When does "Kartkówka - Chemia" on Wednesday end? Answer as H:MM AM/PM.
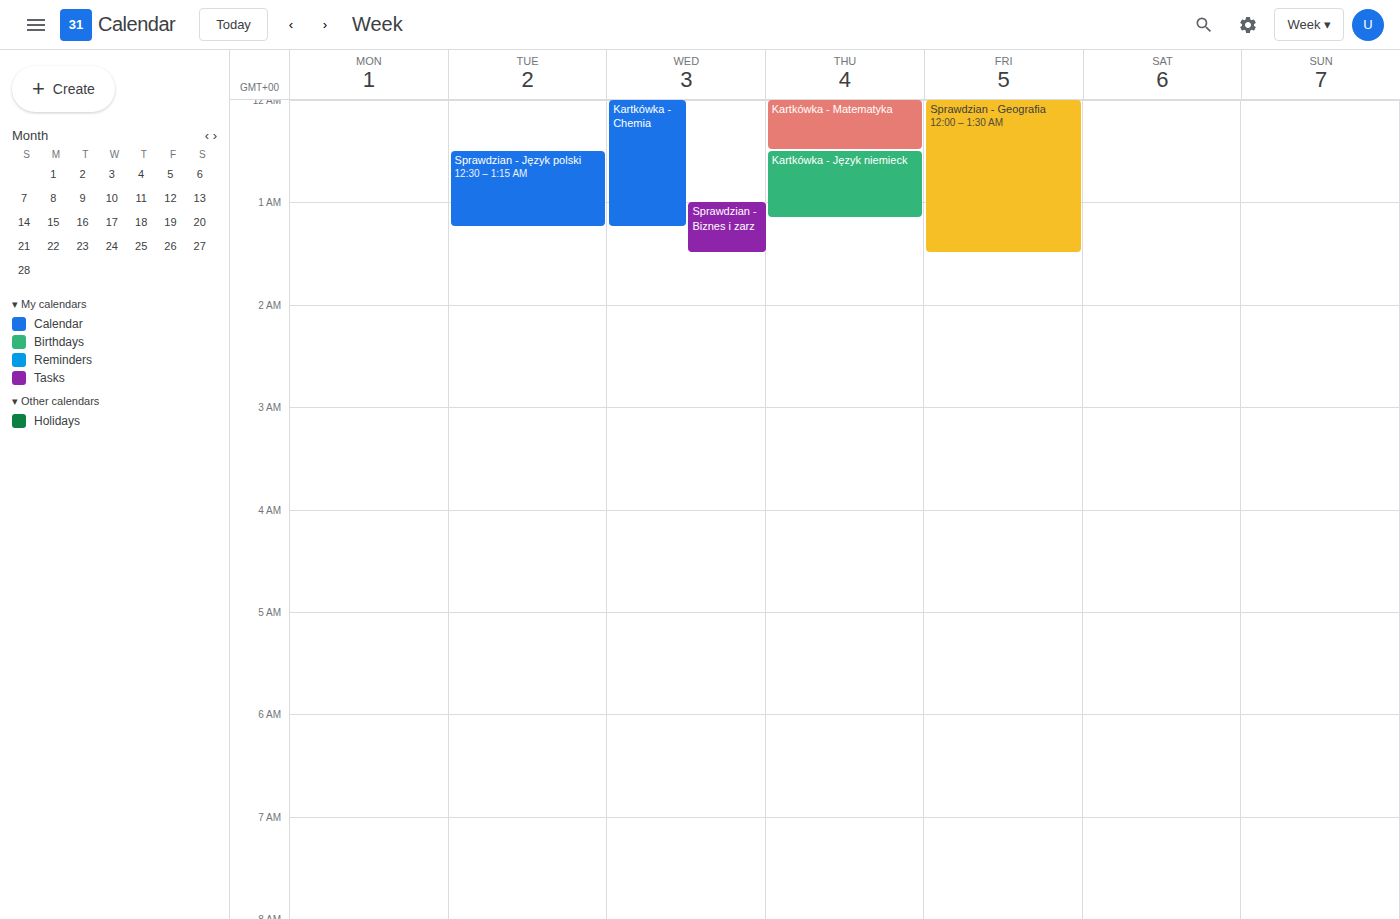
1:15 AM